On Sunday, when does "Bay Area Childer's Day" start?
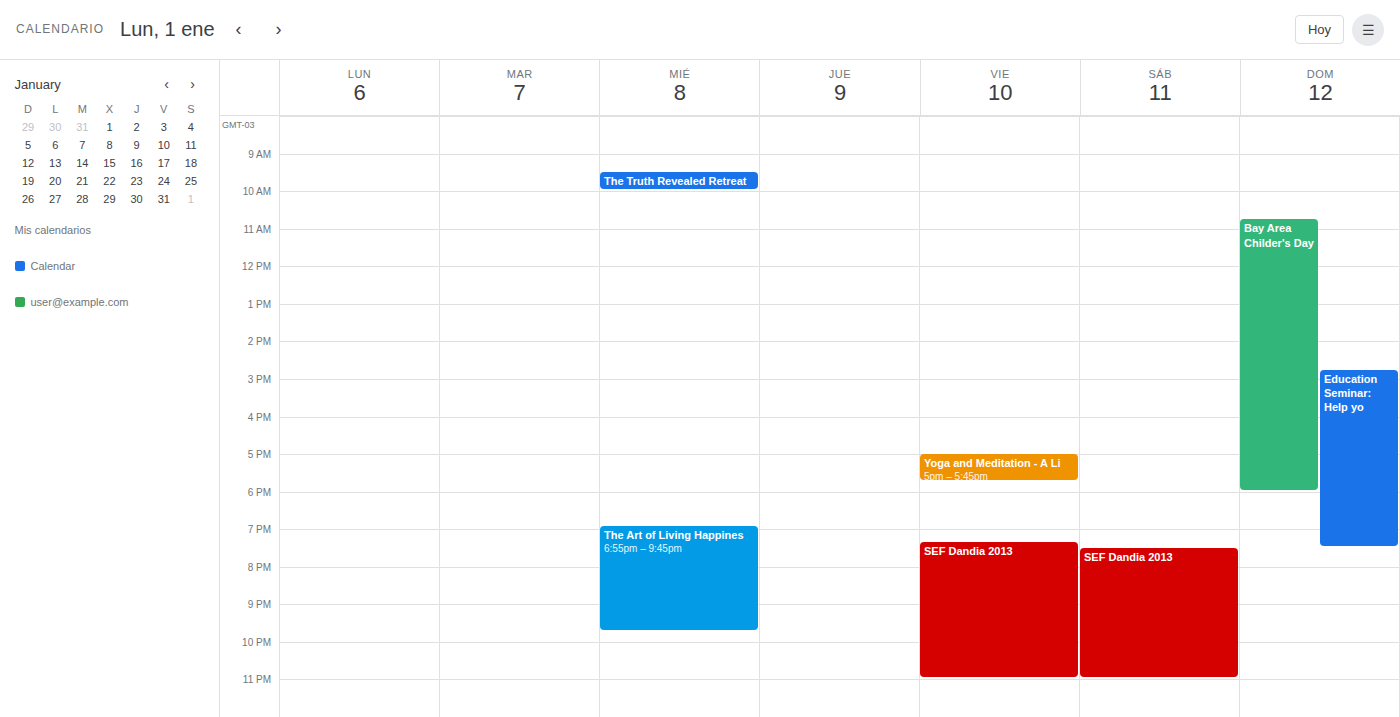
10:45 AM